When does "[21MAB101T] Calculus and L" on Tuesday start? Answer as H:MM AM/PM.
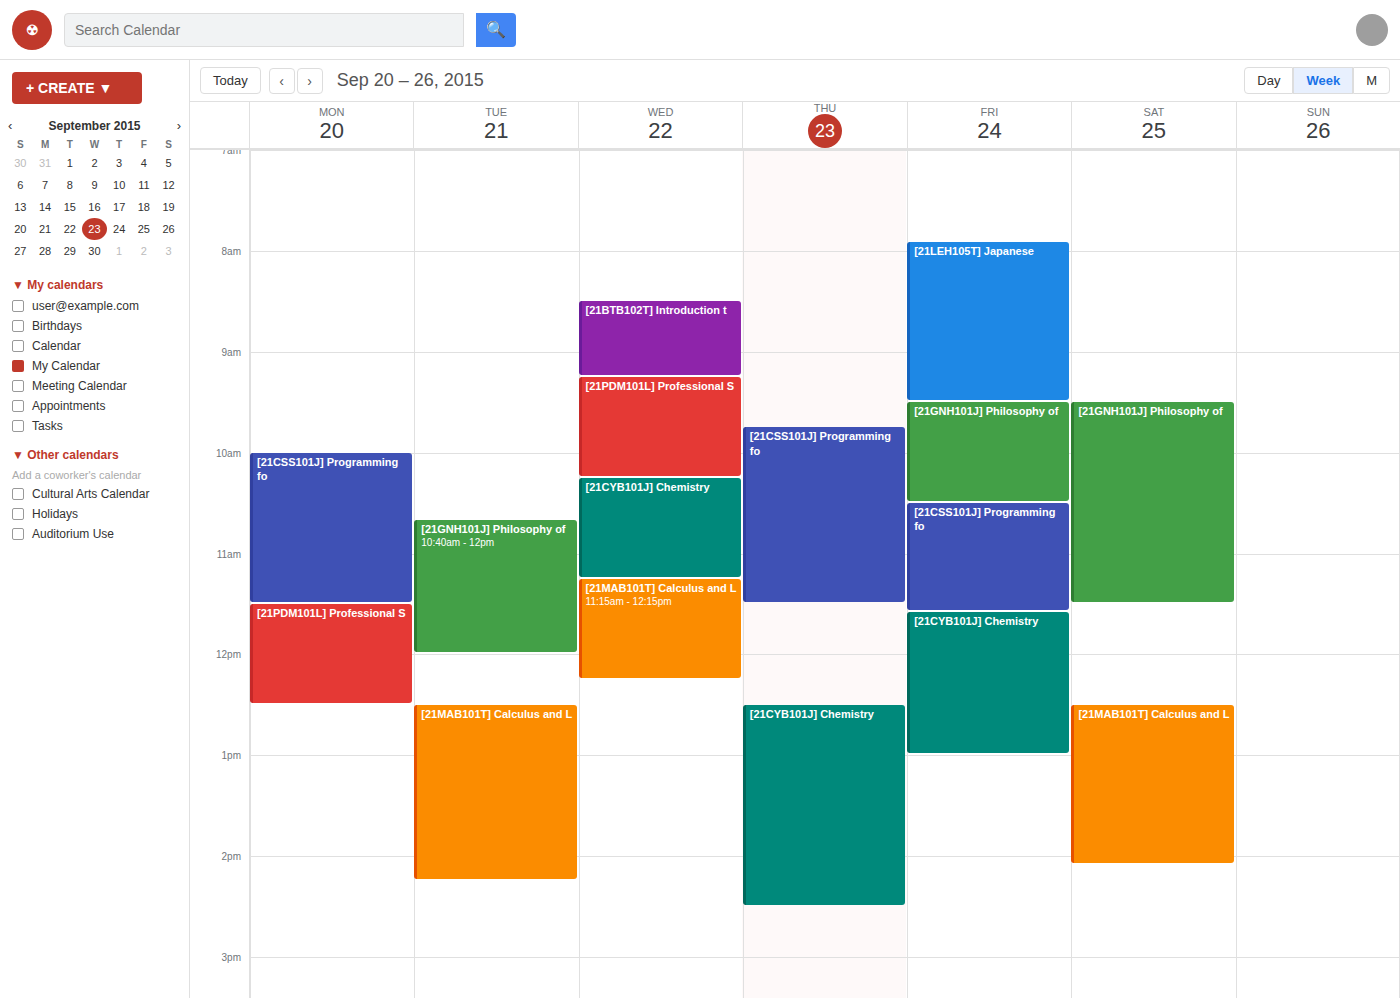
12:30 PM